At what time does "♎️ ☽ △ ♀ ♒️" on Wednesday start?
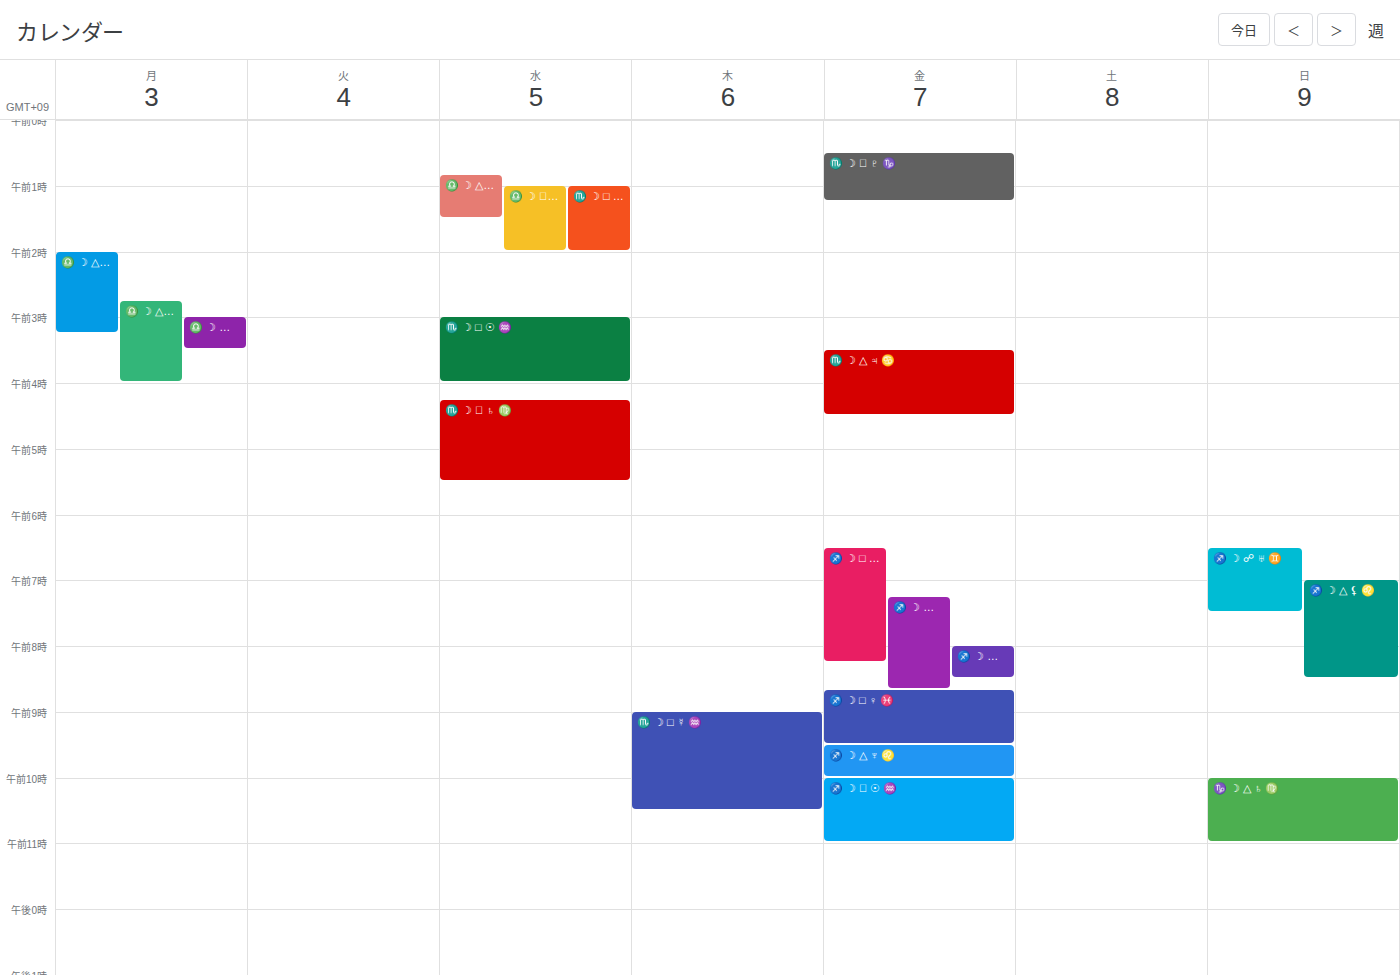
12:50 AM